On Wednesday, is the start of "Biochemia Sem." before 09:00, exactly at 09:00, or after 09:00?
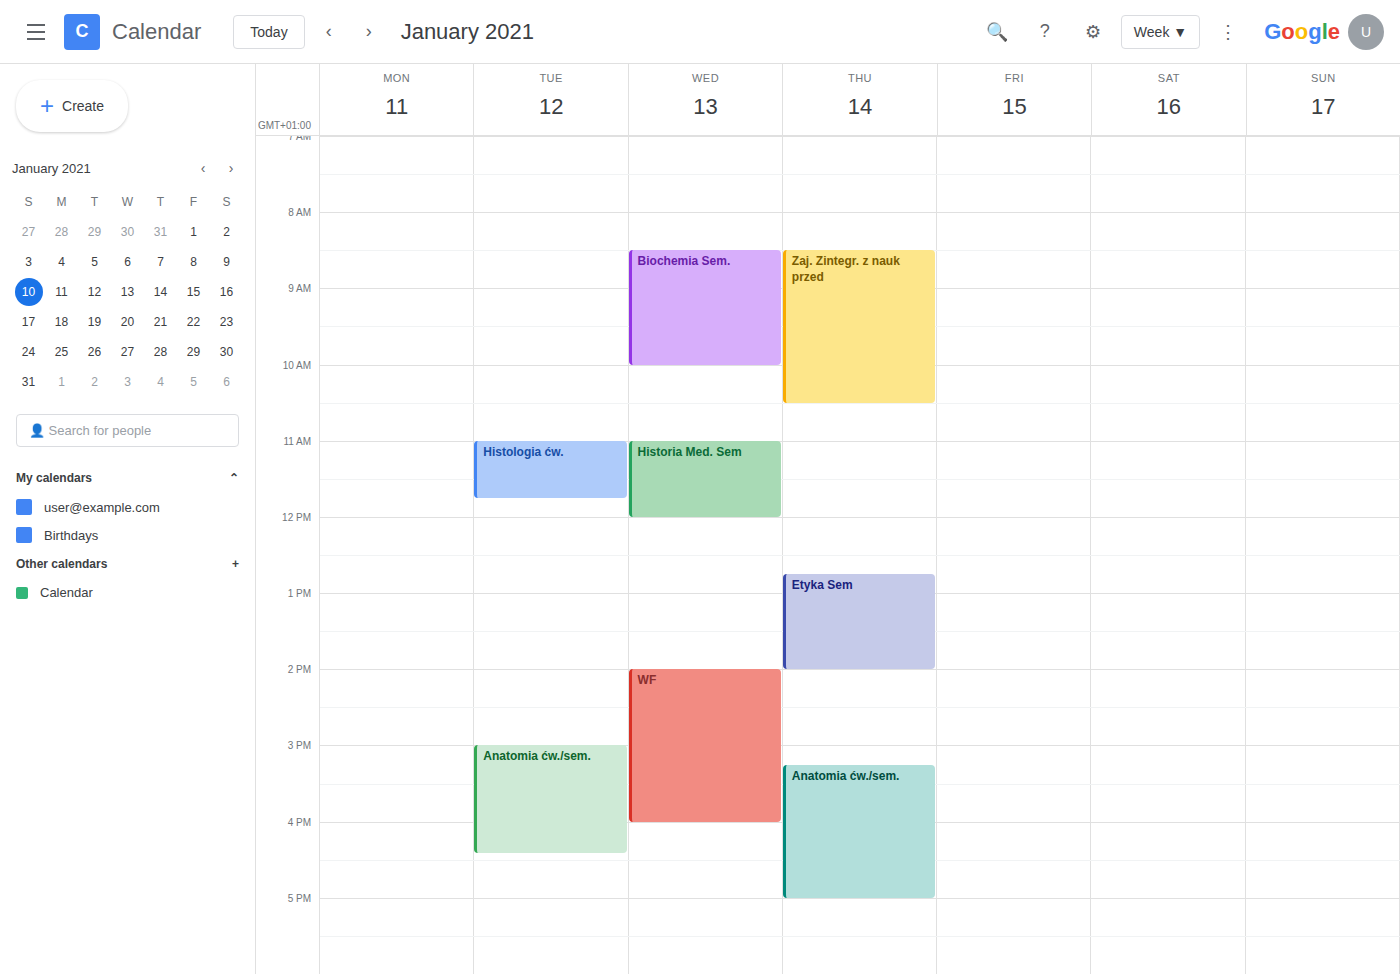
08:30 -- before 09:00, 30 minutes above the 09:00 line.